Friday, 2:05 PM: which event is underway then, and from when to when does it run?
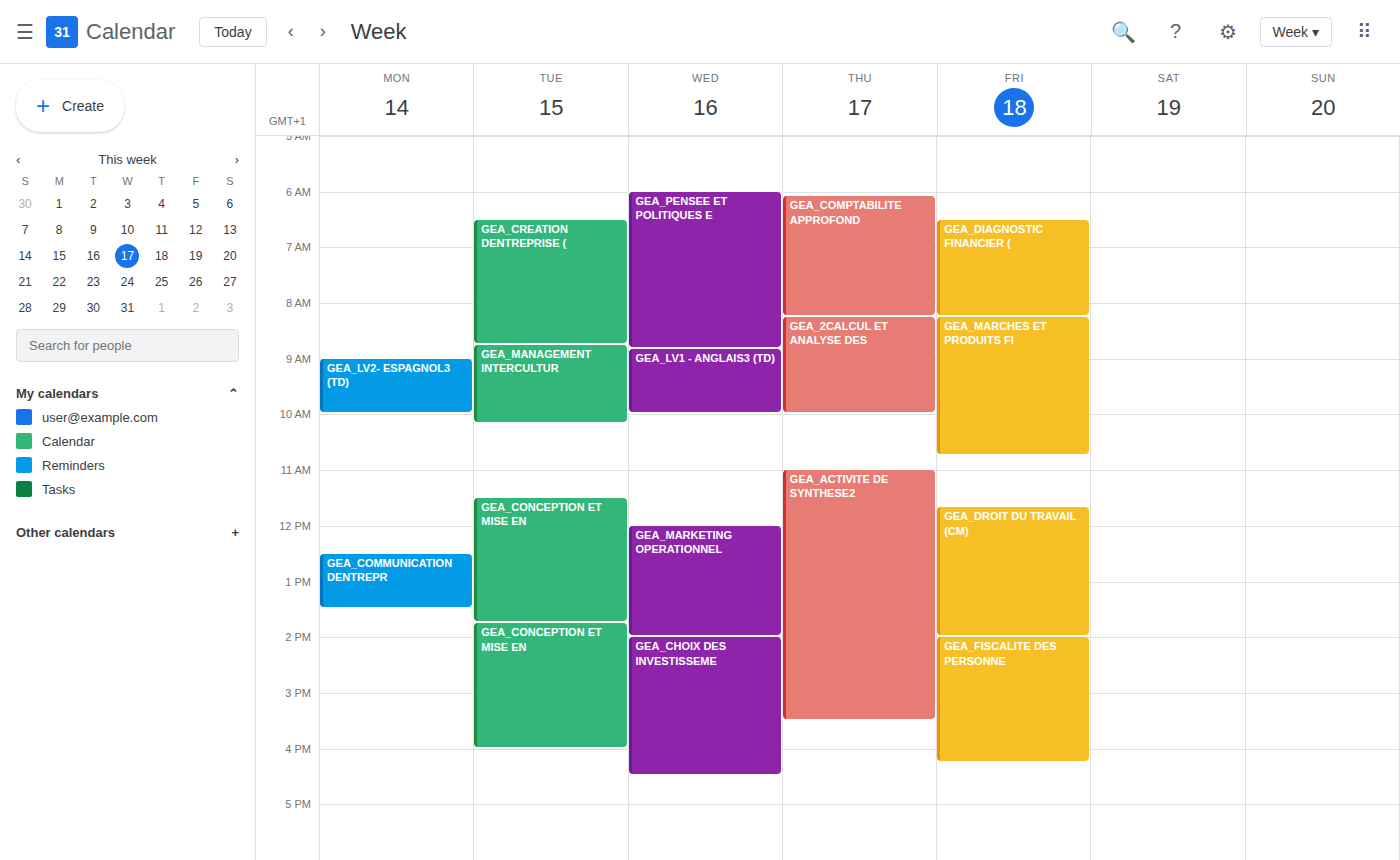
"GEA_FISCALITE DES PERSONNE", 2:00 PM to 4:15 PM